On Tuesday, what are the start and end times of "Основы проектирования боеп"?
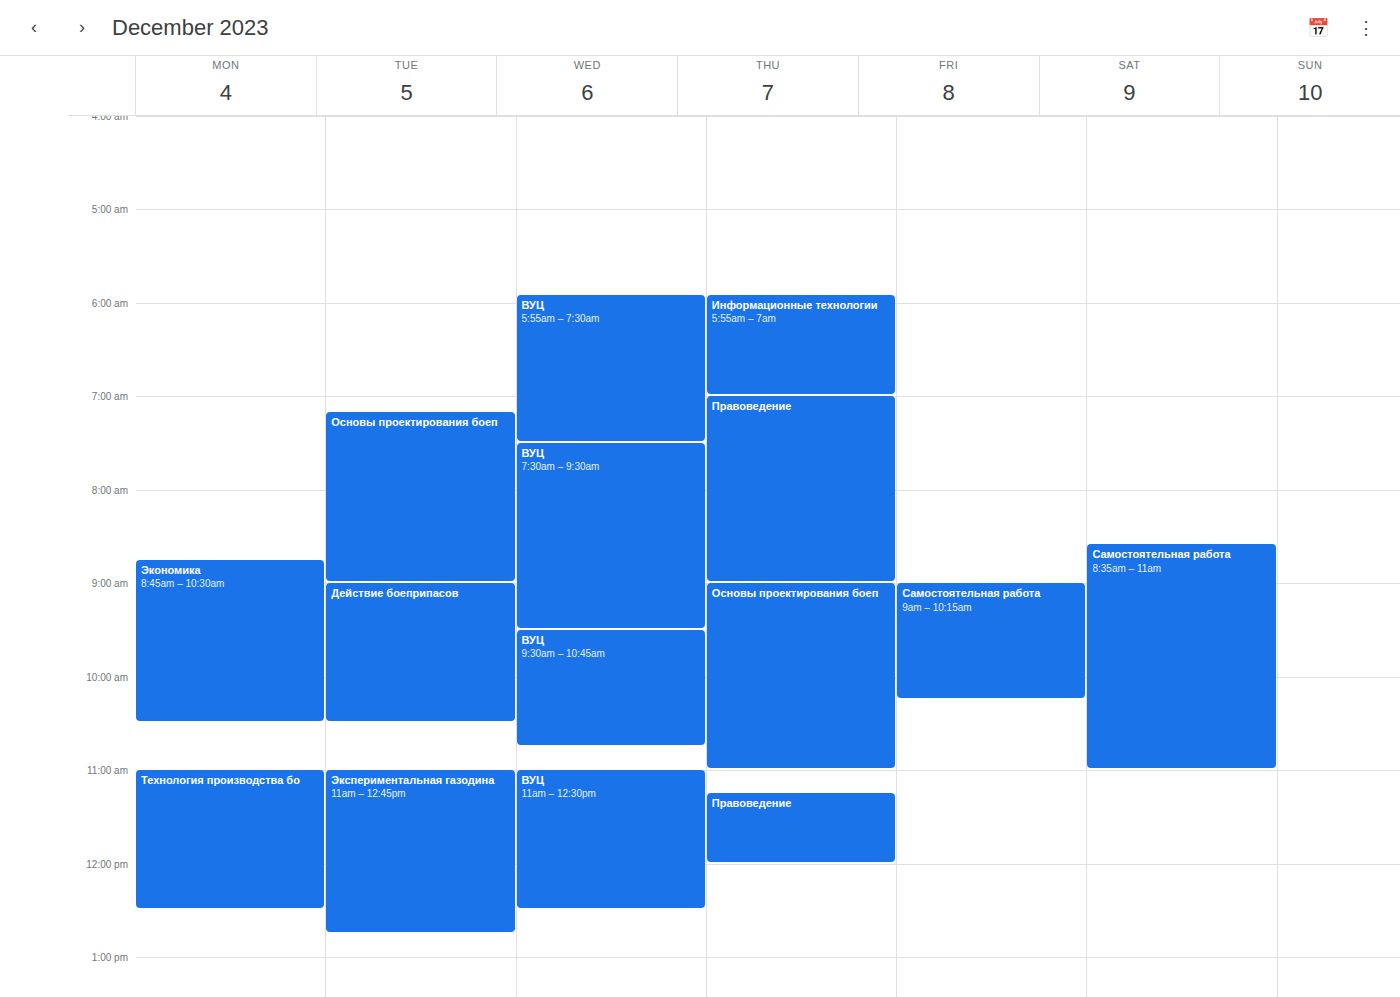
7:10 AM to 9:00 AM